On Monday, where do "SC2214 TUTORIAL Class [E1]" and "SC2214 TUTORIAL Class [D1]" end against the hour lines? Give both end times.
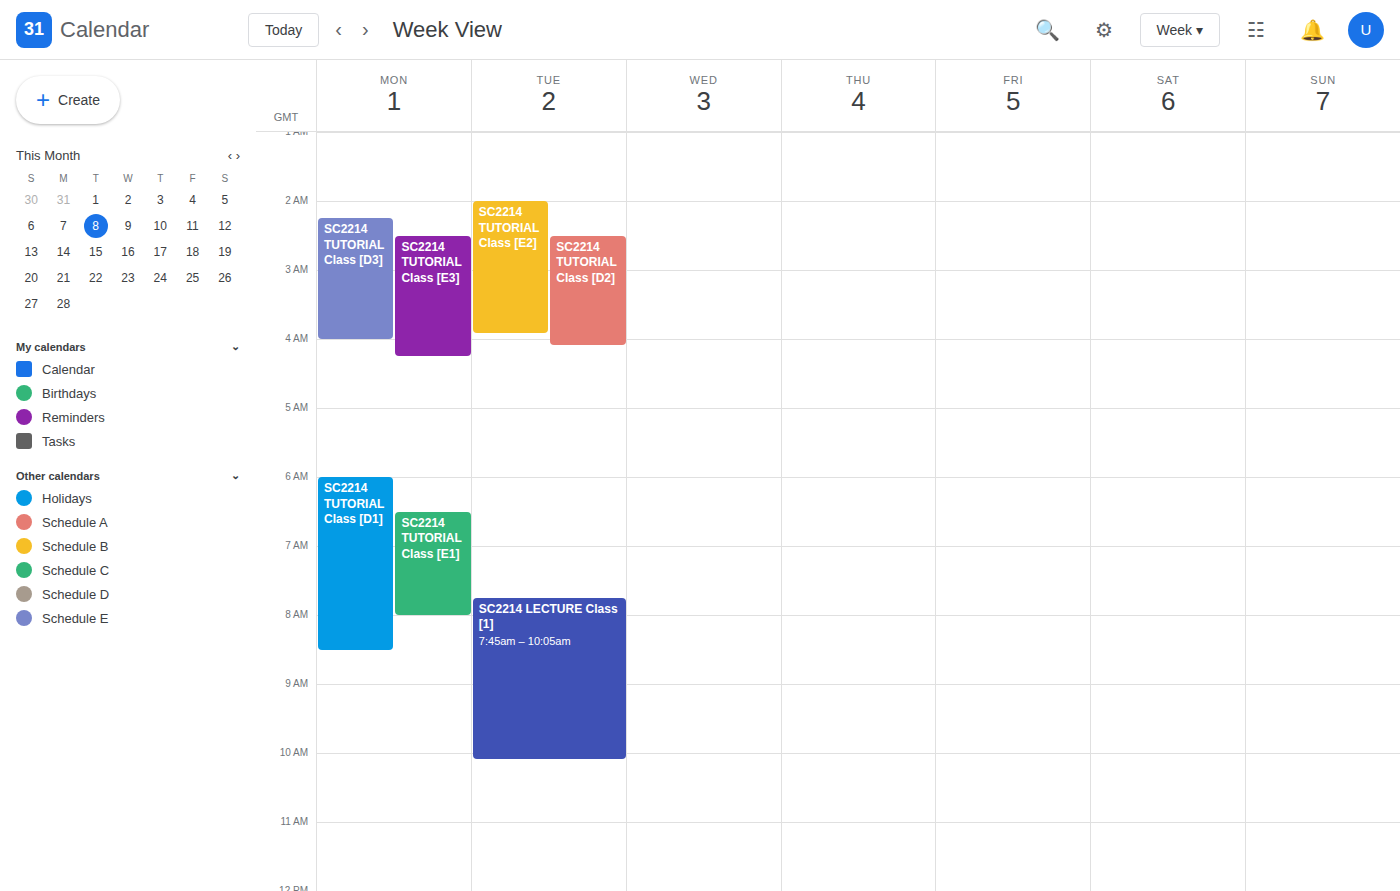
"SC2214 TUTORIAL Class [E1]": 08:00, exactly on the 08:00 line. "SC2214 TUTORIAL Class [D1]": 08:30, halfway between the 08:00 and 09:00 lines.